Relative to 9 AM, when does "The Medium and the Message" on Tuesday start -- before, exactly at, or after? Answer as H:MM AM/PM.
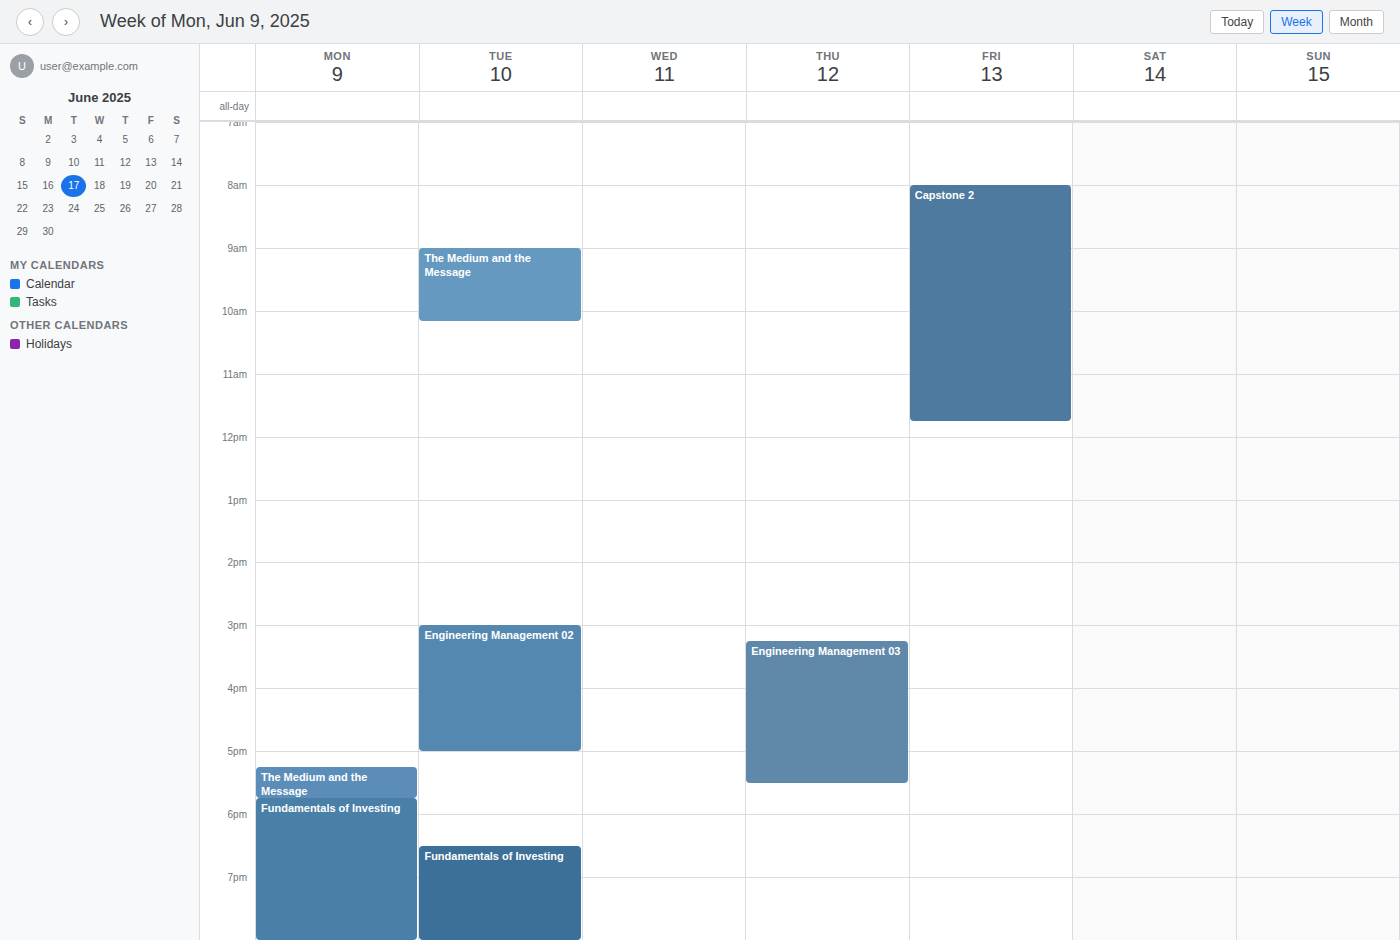
9:00 AM -- exactly at 9 AM, on the 9 AM line.